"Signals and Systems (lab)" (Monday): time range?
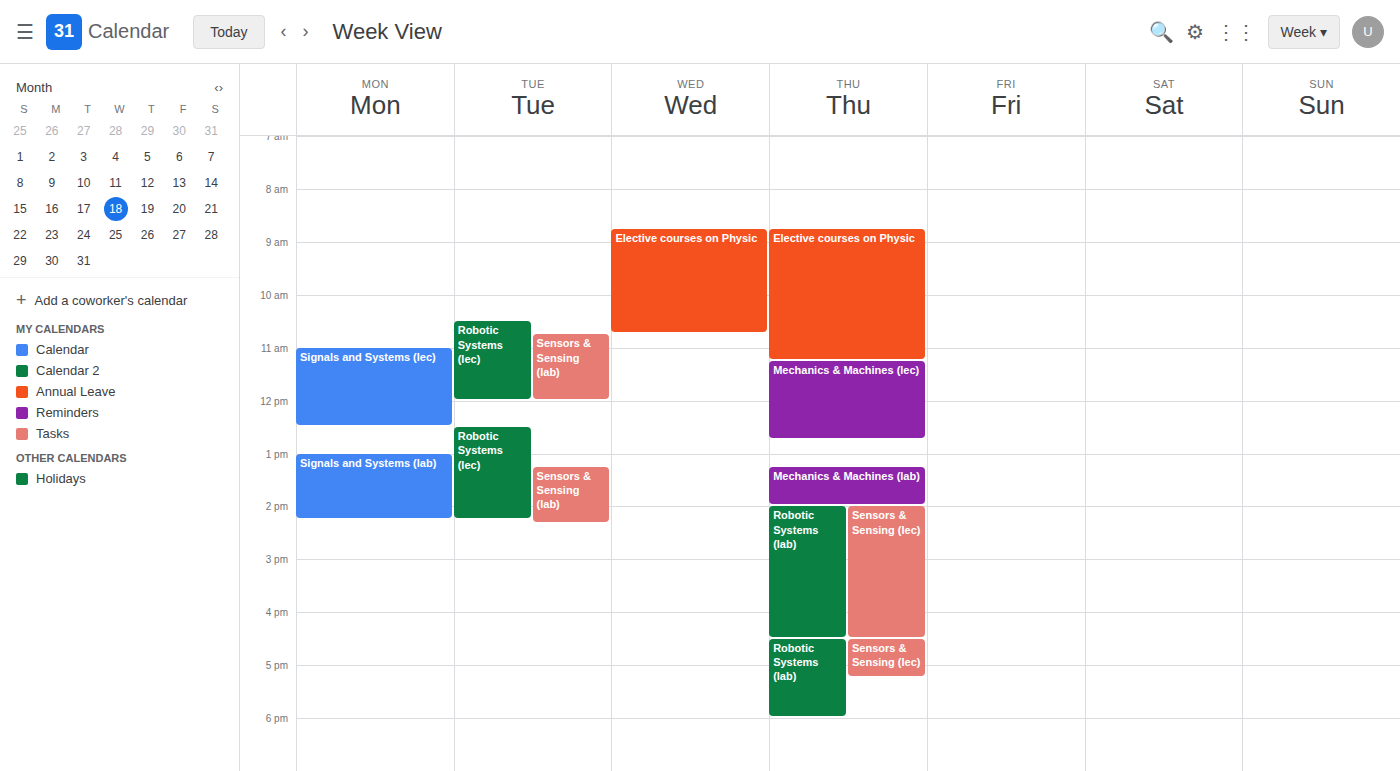
1:00 PM to 2:15 PM